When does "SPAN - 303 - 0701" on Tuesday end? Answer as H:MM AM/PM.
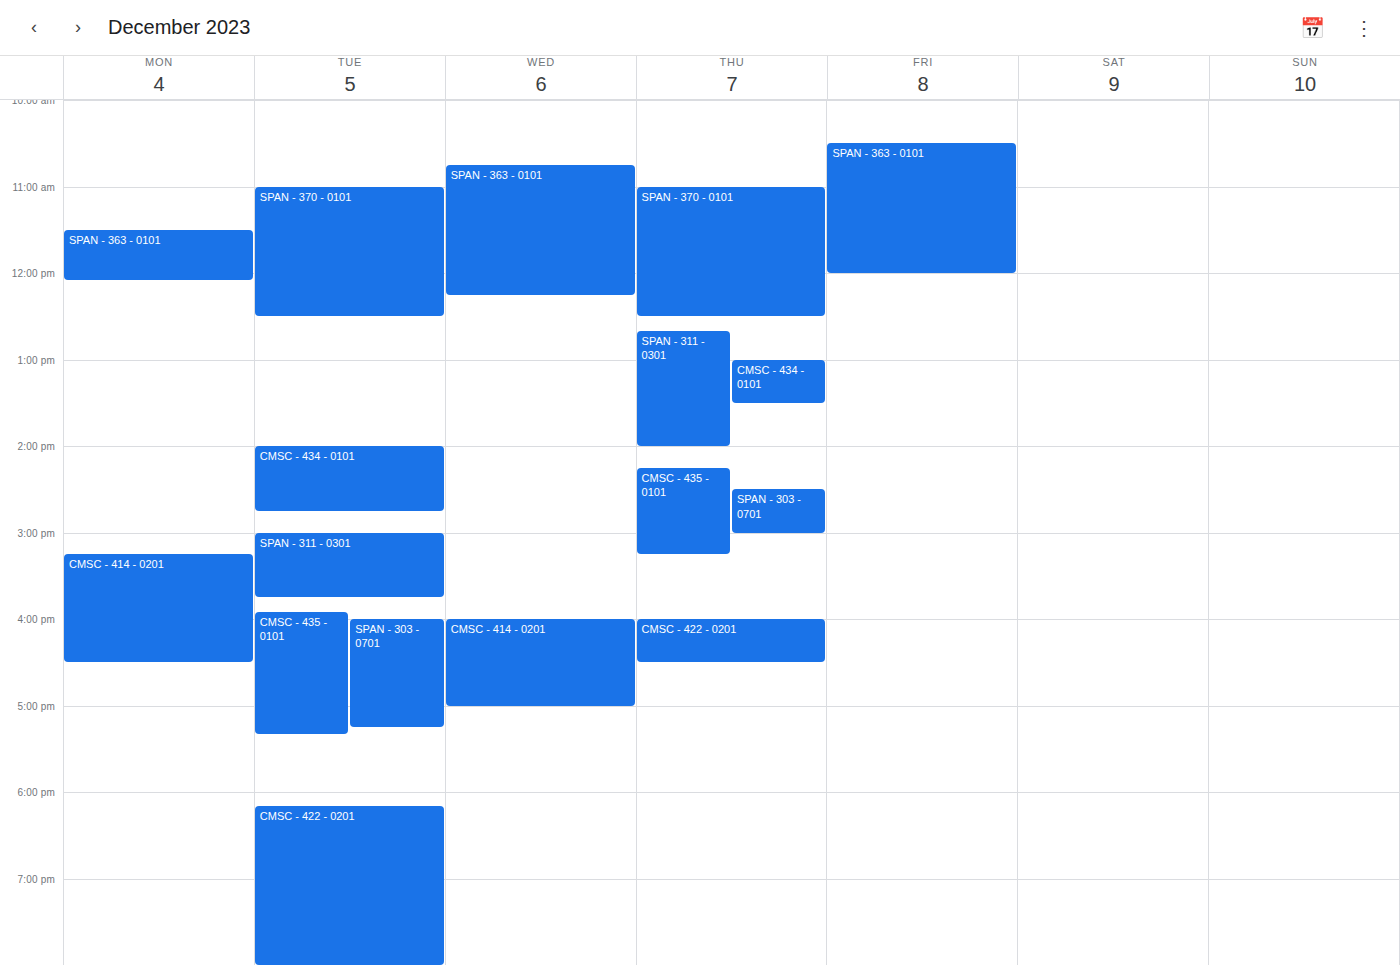
5:15 PM